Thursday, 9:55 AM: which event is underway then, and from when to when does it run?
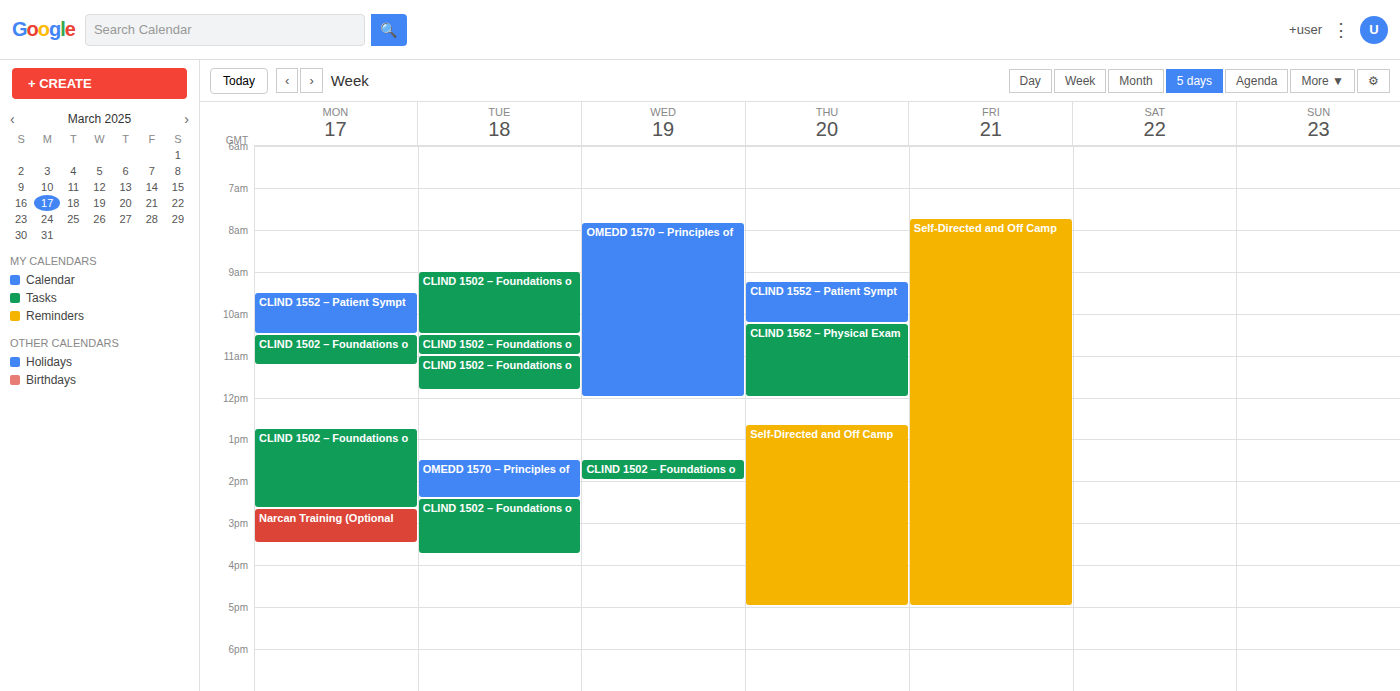
"CLIND 1552 – Patient Sympt", 9:15 AM to 10:15 AM